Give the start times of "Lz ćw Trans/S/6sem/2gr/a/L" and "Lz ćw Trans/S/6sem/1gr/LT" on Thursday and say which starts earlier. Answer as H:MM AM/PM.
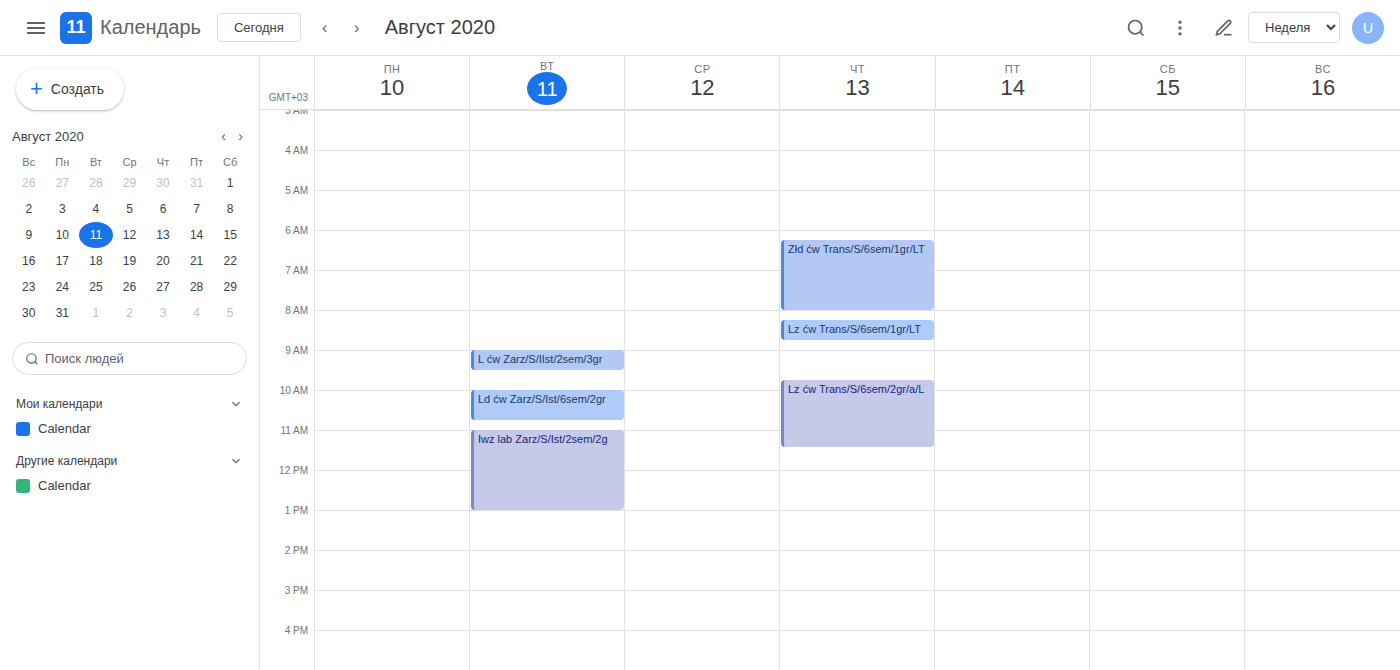
"Lz ćw Trans/S/6sem/1gr/LT" 8:15 AM; "Lz ćw Trans/S/6sem/2gr/a/L" 9:45 AM.